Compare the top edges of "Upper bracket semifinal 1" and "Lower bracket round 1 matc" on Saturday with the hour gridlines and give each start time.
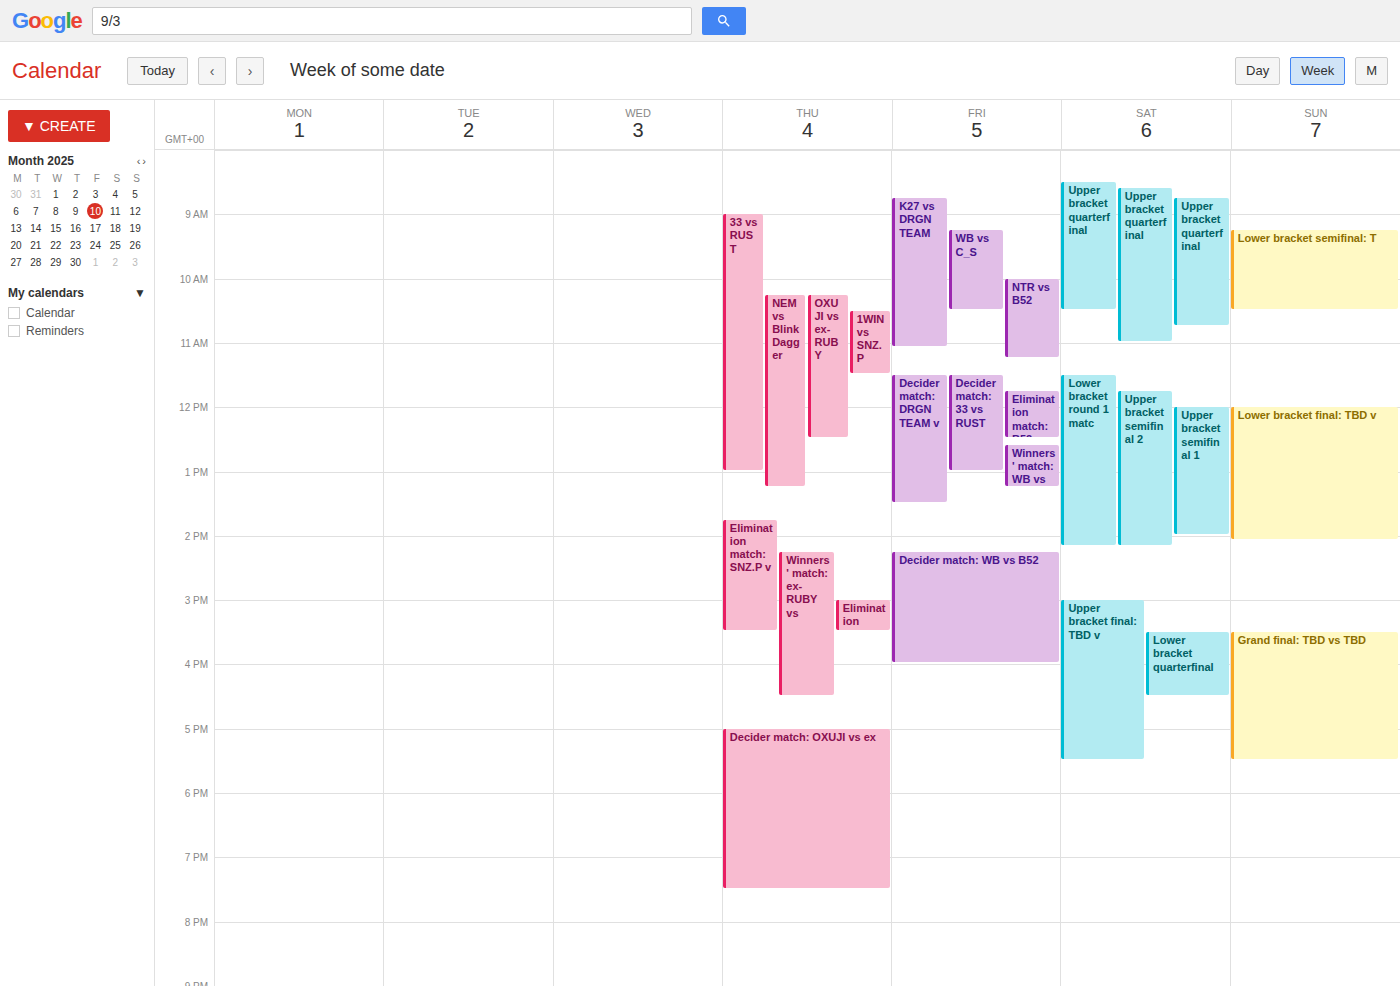
"Upper bracket semifinal 1": 12:00 PM, exactly on the 12 PM line. "Lower bracket round 1 matc": 11:30 AM, halfway between the 11 AM and 12 PM lines.